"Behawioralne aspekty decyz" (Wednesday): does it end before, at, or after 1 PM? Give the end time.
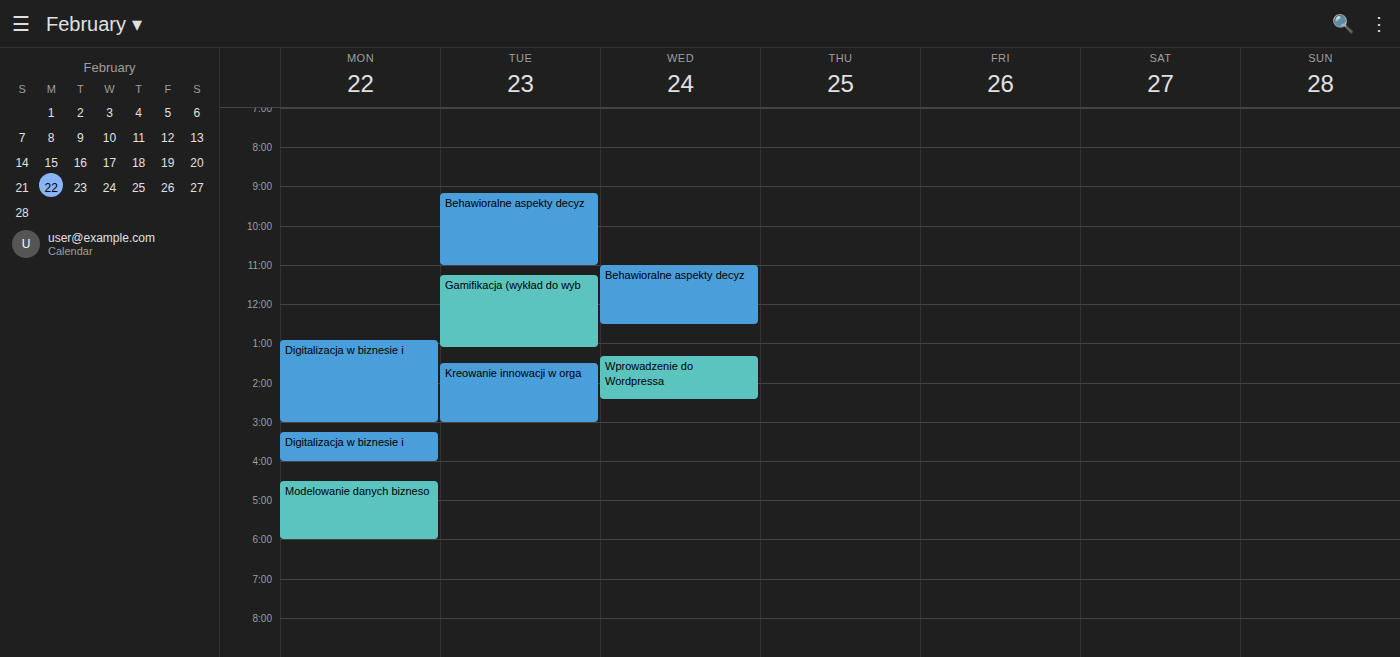
12:30 PM -- before 1 PM, 30 minutes above the 1 PM line.